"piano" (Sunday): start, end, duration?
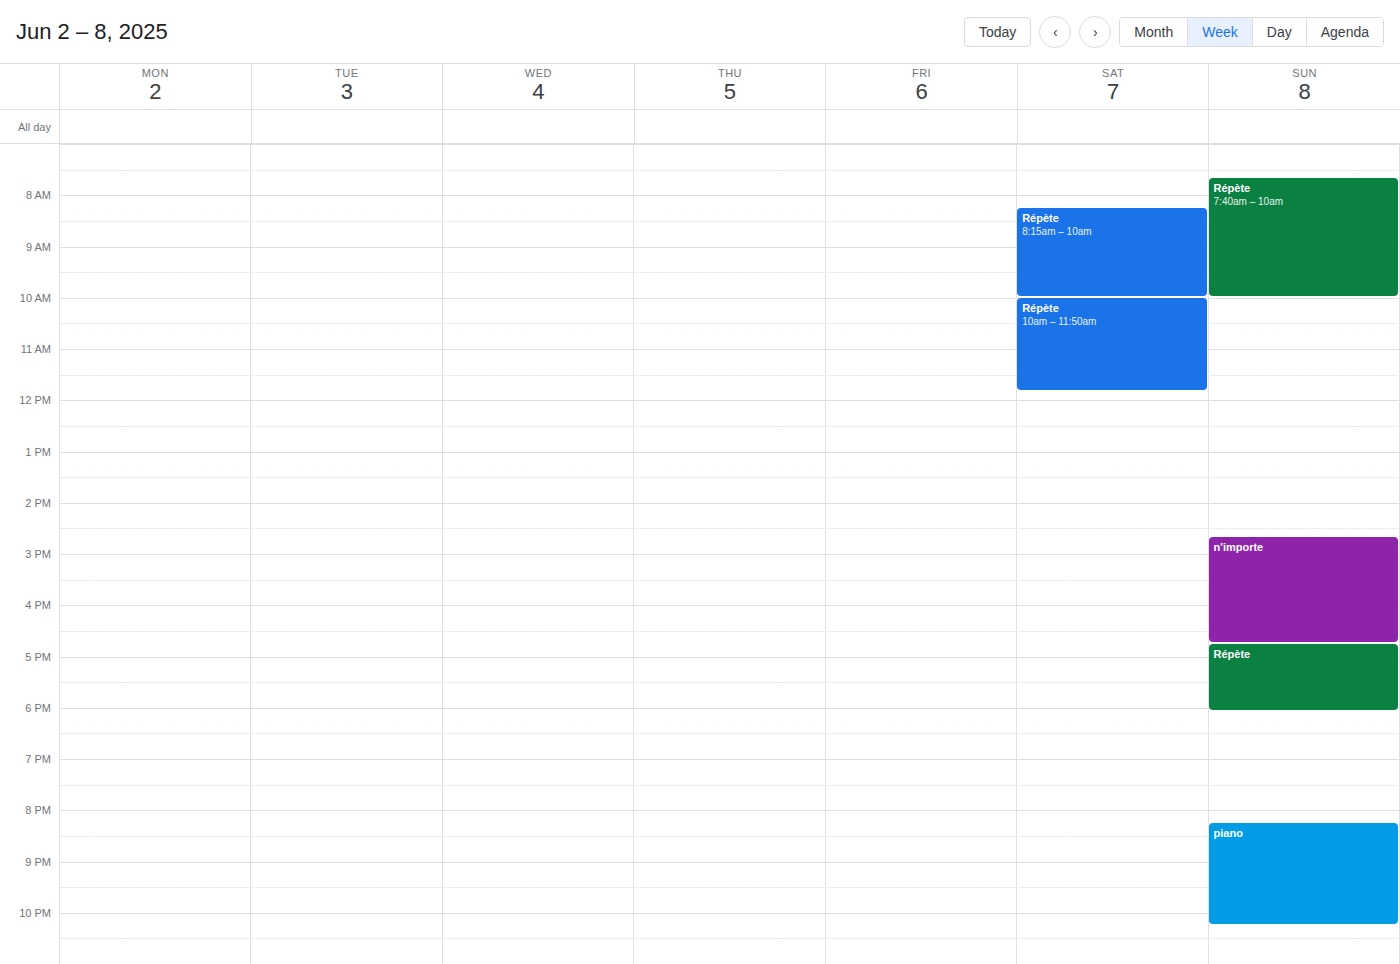
8:15 PM to 10:15 PM, 2 hours